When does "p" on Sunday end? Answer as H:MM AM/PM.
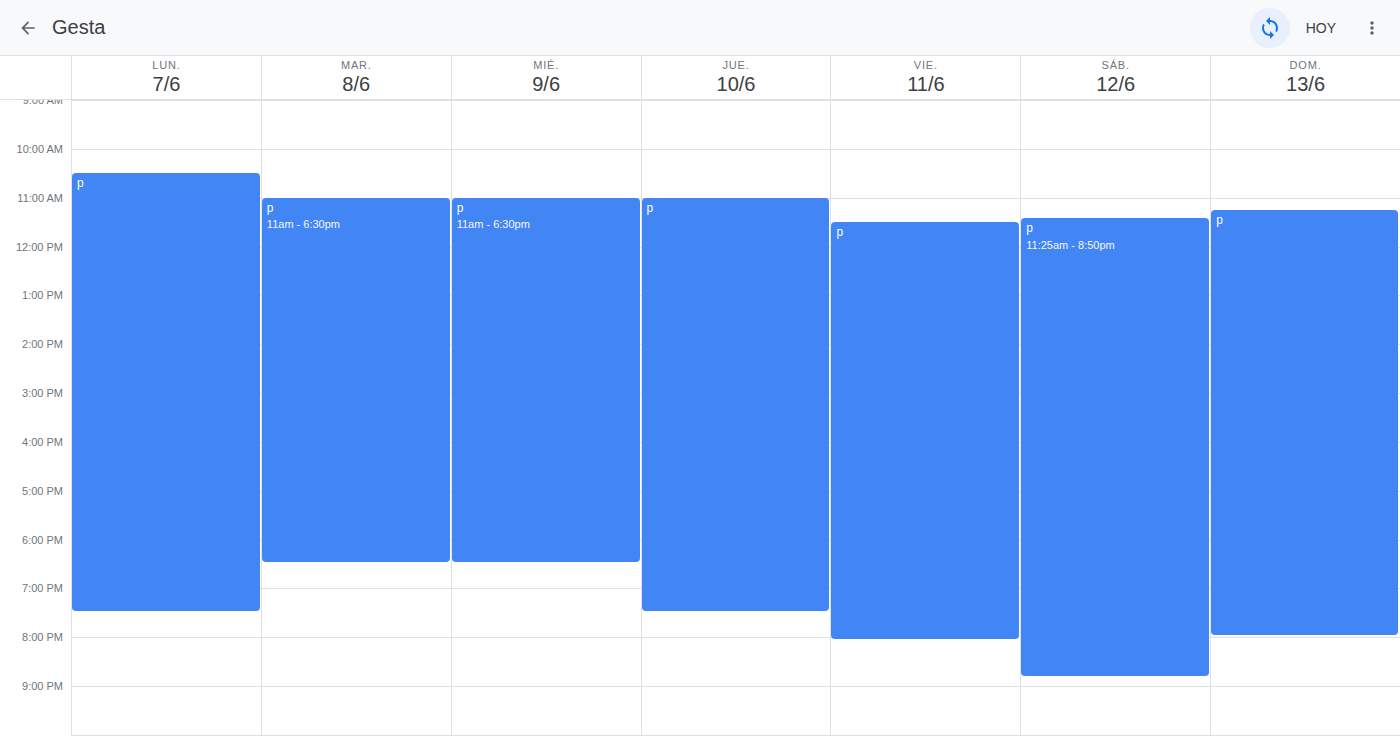
8:00 PM